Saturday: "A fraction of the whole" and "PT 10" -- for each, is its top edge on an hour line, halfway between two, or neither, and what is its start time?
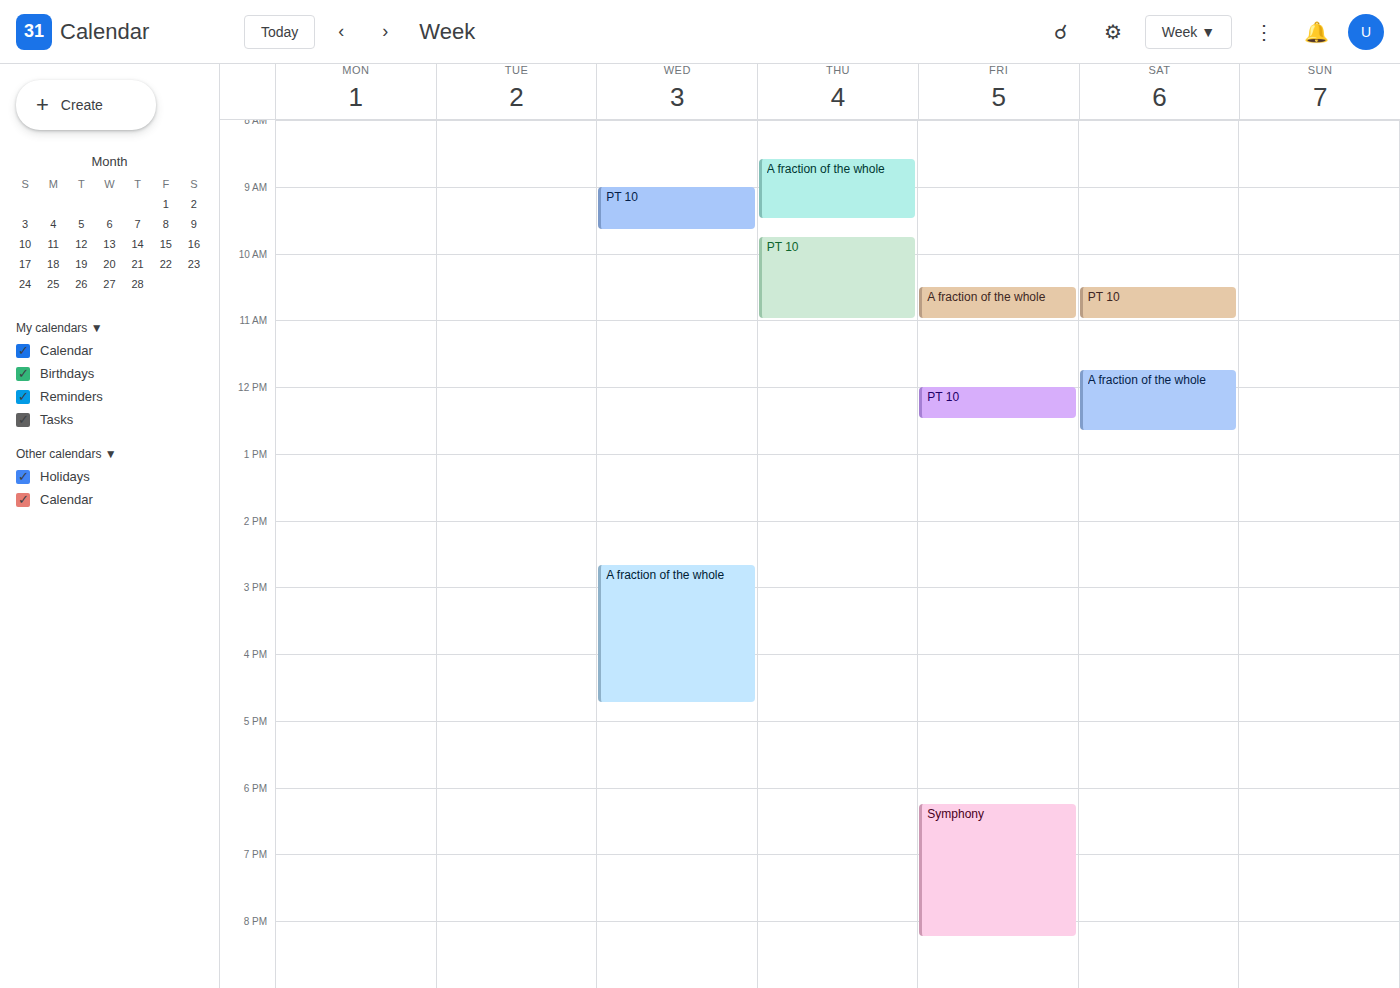
"A fraction of the whole": 11:45 AM, neither: three quarters of the way from the 11 AM line to the 12 PM line. "PT 10": 10:30 AM, halfway between the 10 AM and 11 AM lines.